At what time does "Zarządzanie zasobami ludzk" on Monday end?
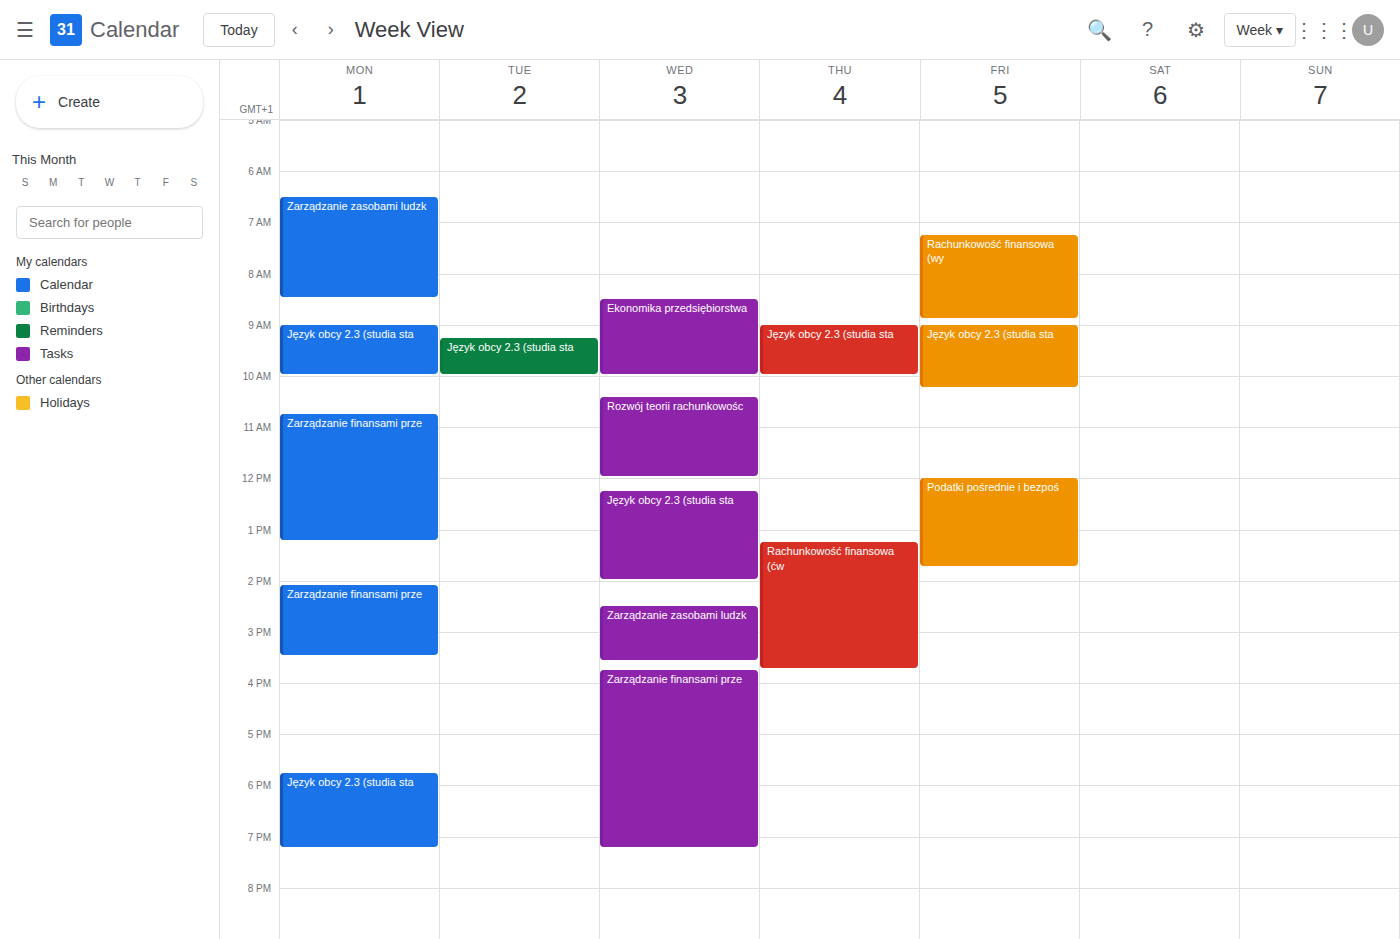
8:30 AM